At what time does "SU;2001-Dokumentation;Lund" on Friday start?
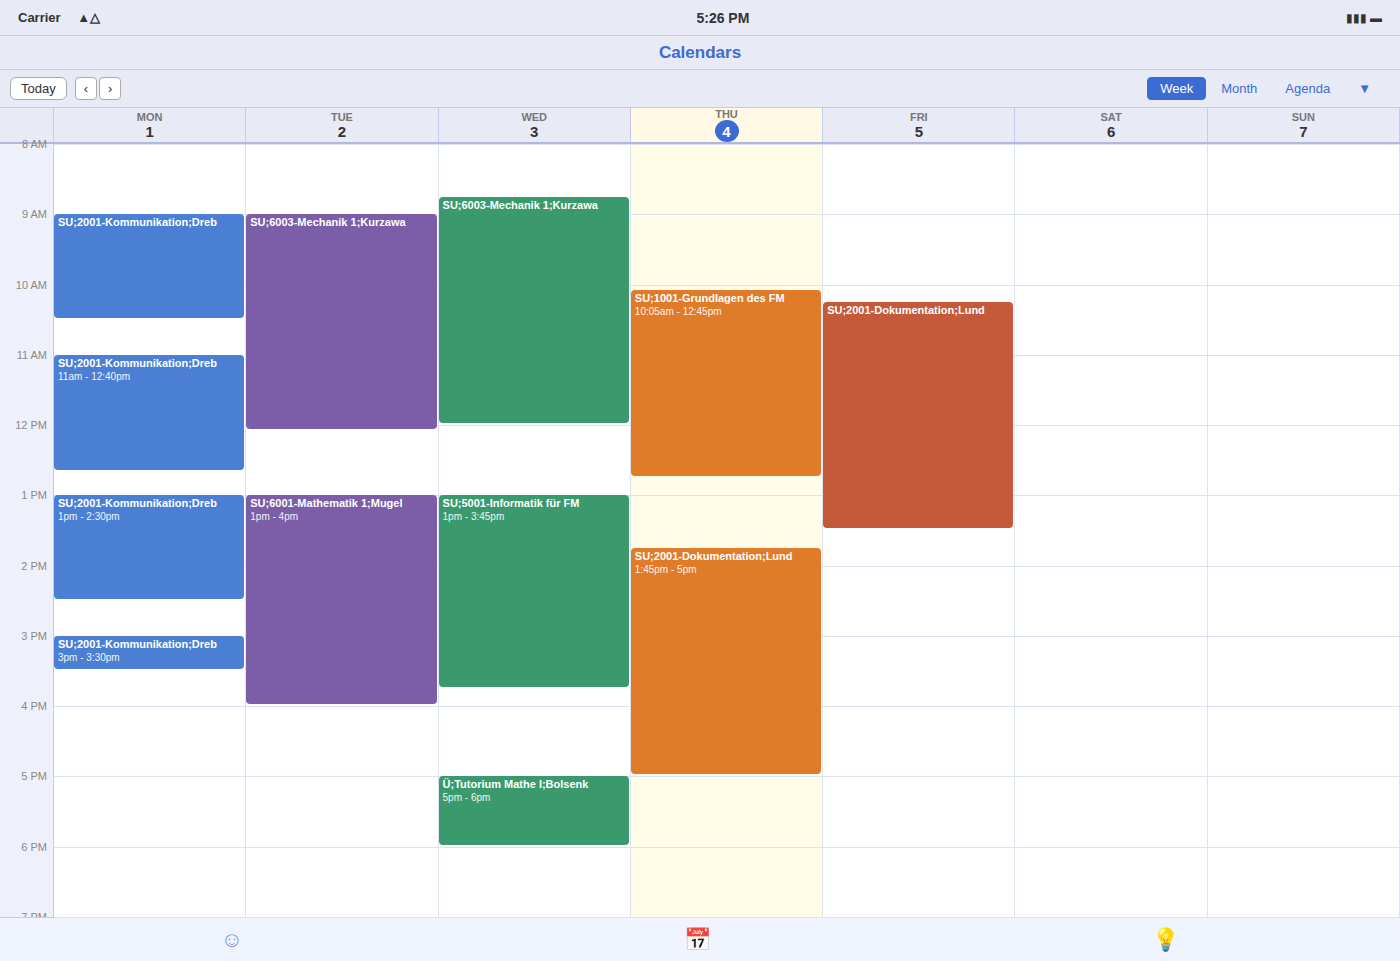
10:15 AM